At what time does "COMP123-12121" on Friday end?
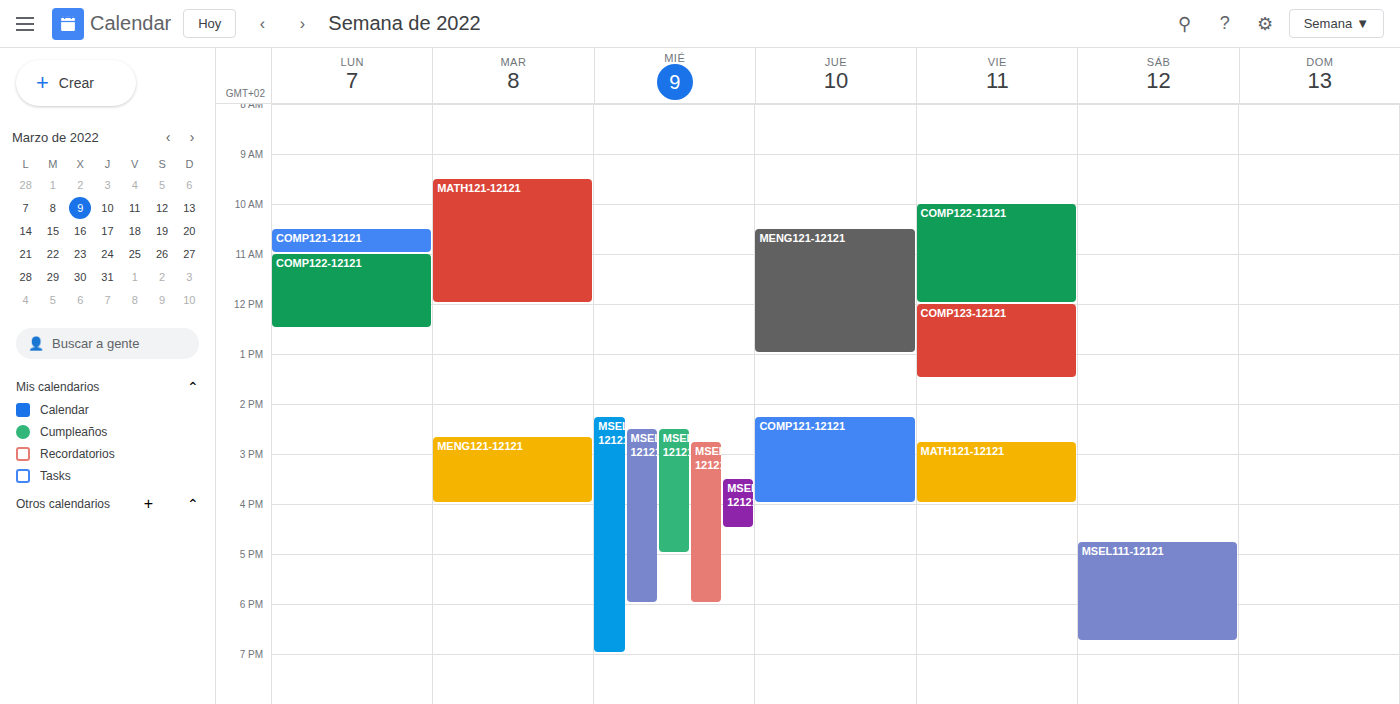
13:30